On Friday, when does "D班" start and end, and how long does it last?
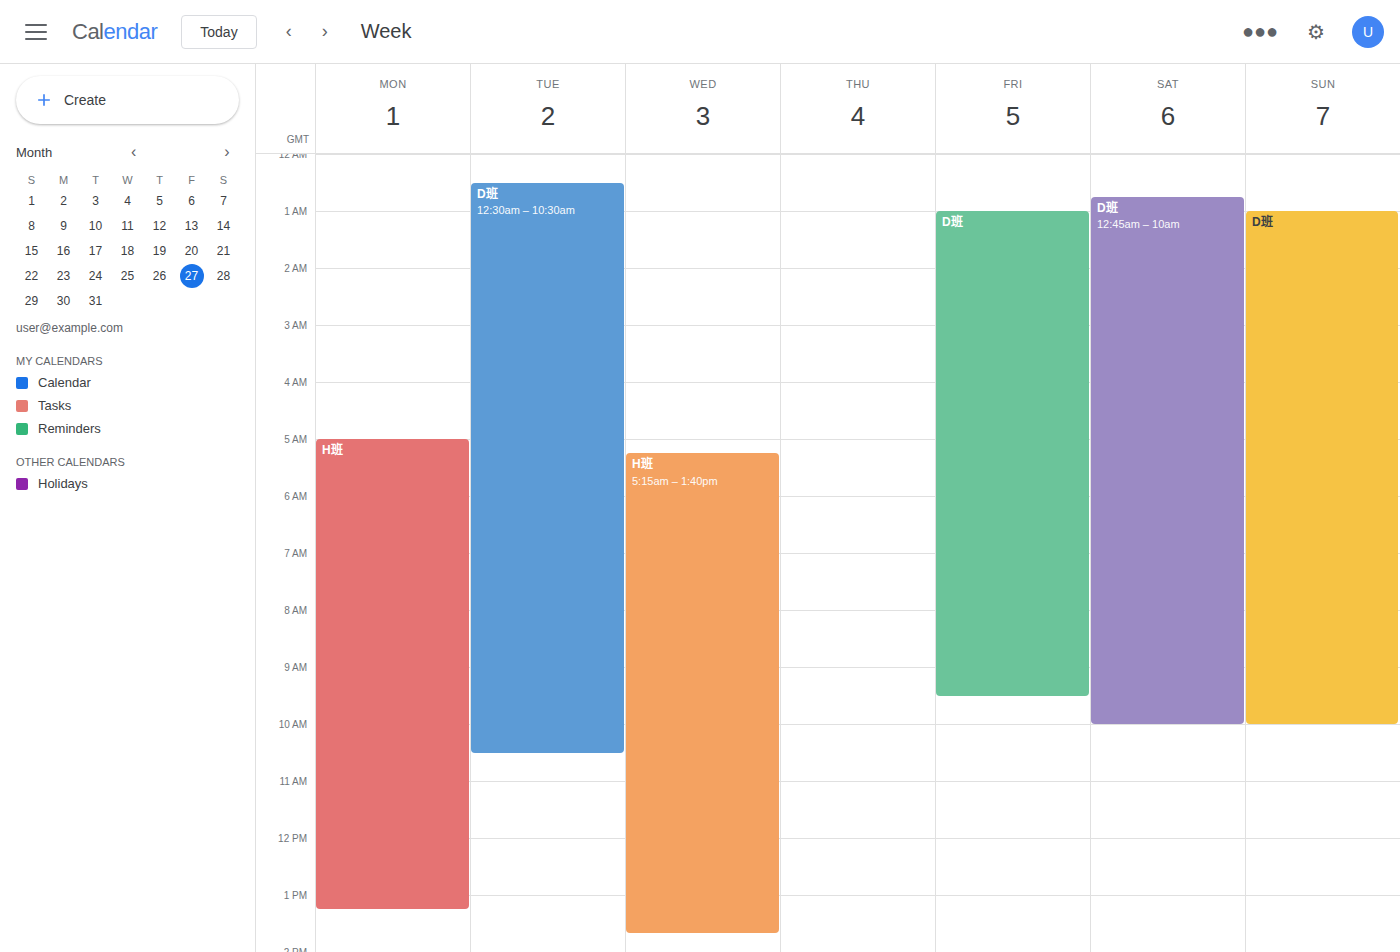
1:00 AM to 9:30 AM, 8 hours 30 minutes